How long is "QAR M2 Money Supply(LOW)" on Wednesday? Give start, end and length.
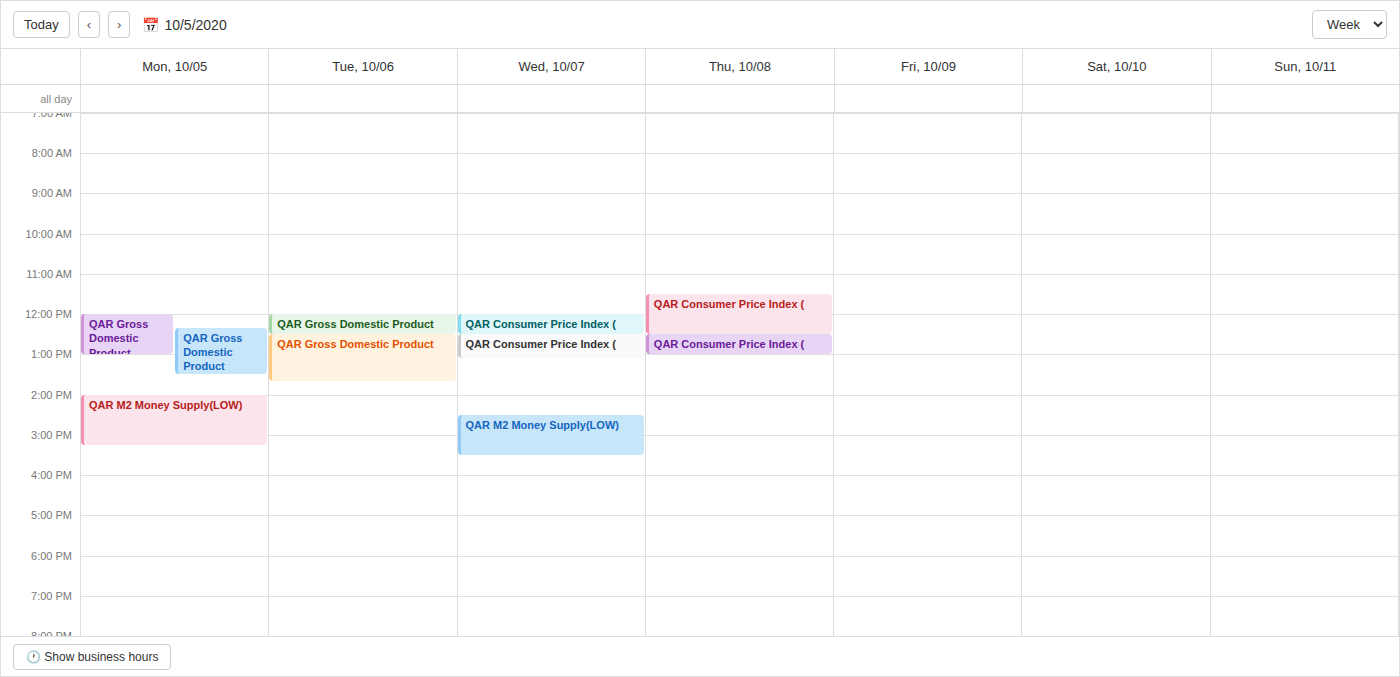
2:30 PM to 3:30 PM, 1 hour